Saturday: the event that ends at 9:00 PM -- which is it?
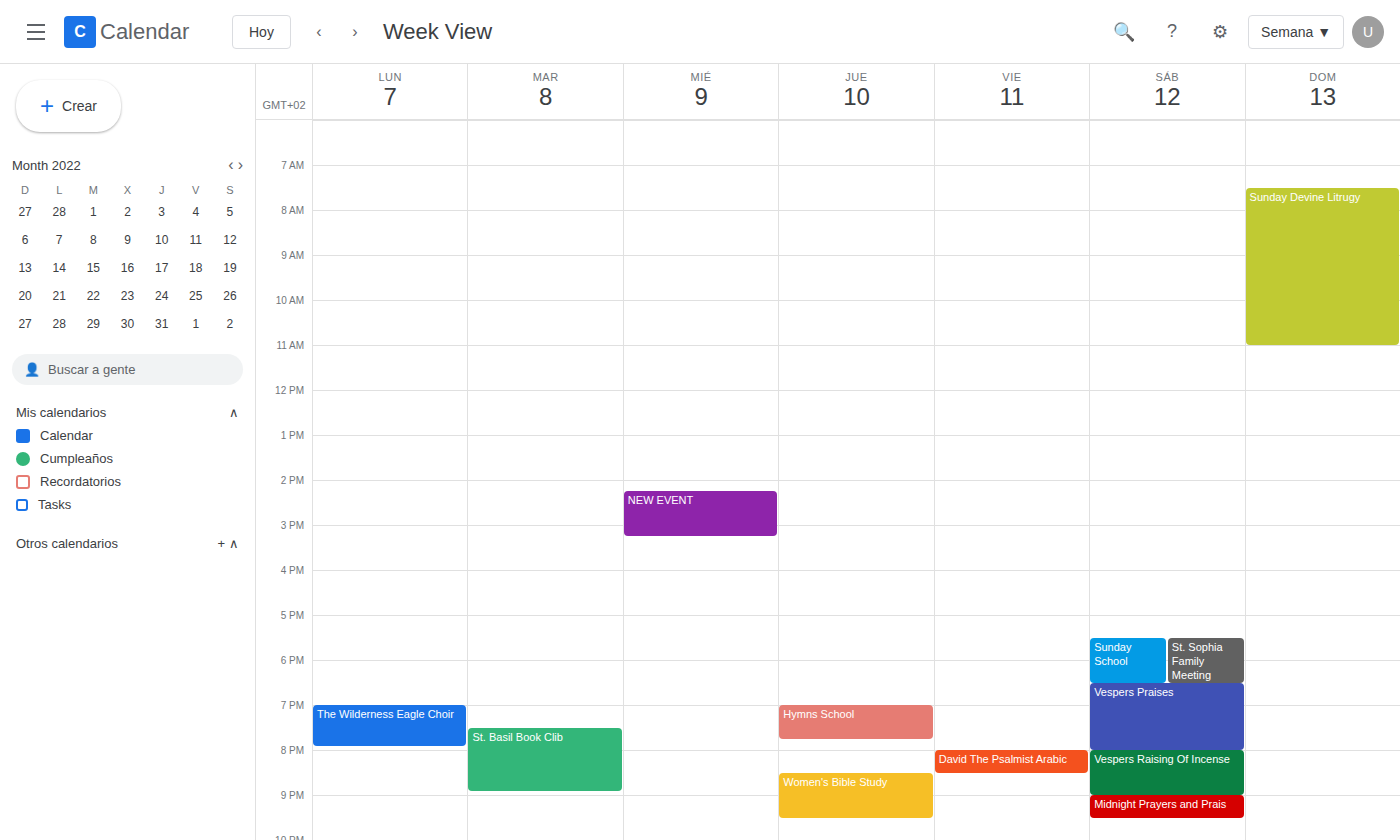
"Vespers Raising Of Incense"